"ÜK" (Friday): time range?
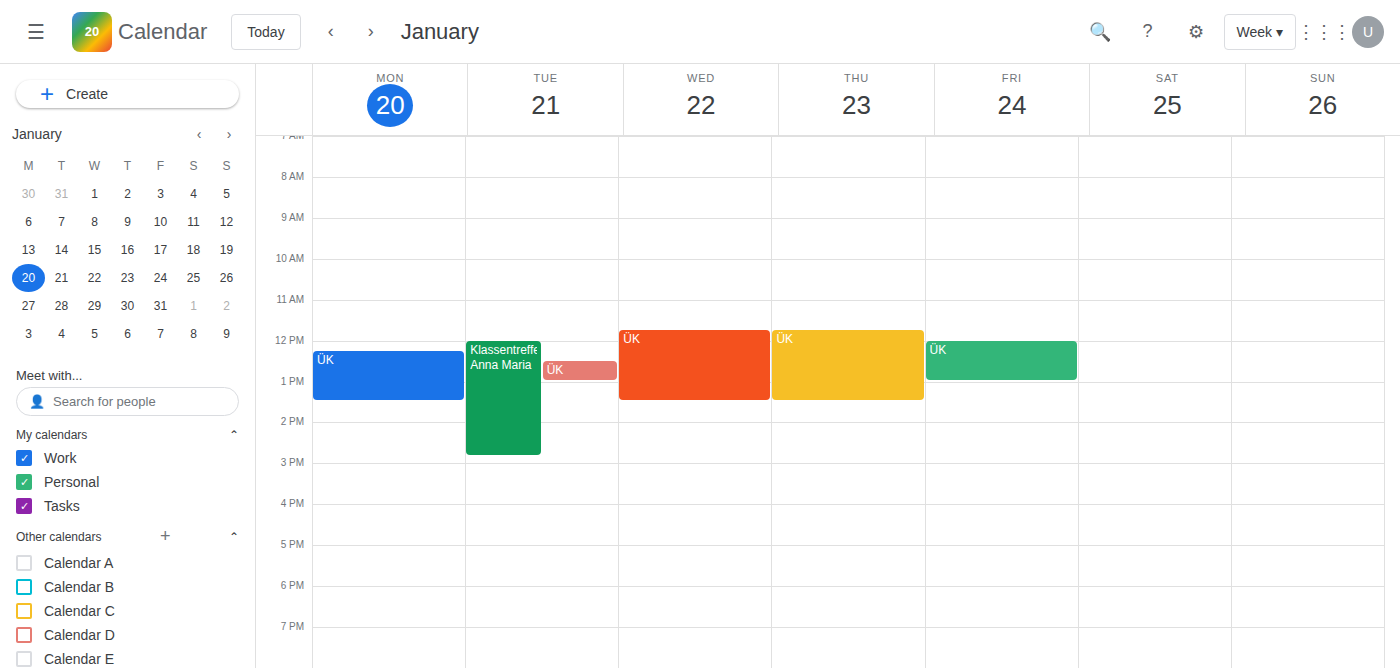
12:00 PM to 1:00 PM